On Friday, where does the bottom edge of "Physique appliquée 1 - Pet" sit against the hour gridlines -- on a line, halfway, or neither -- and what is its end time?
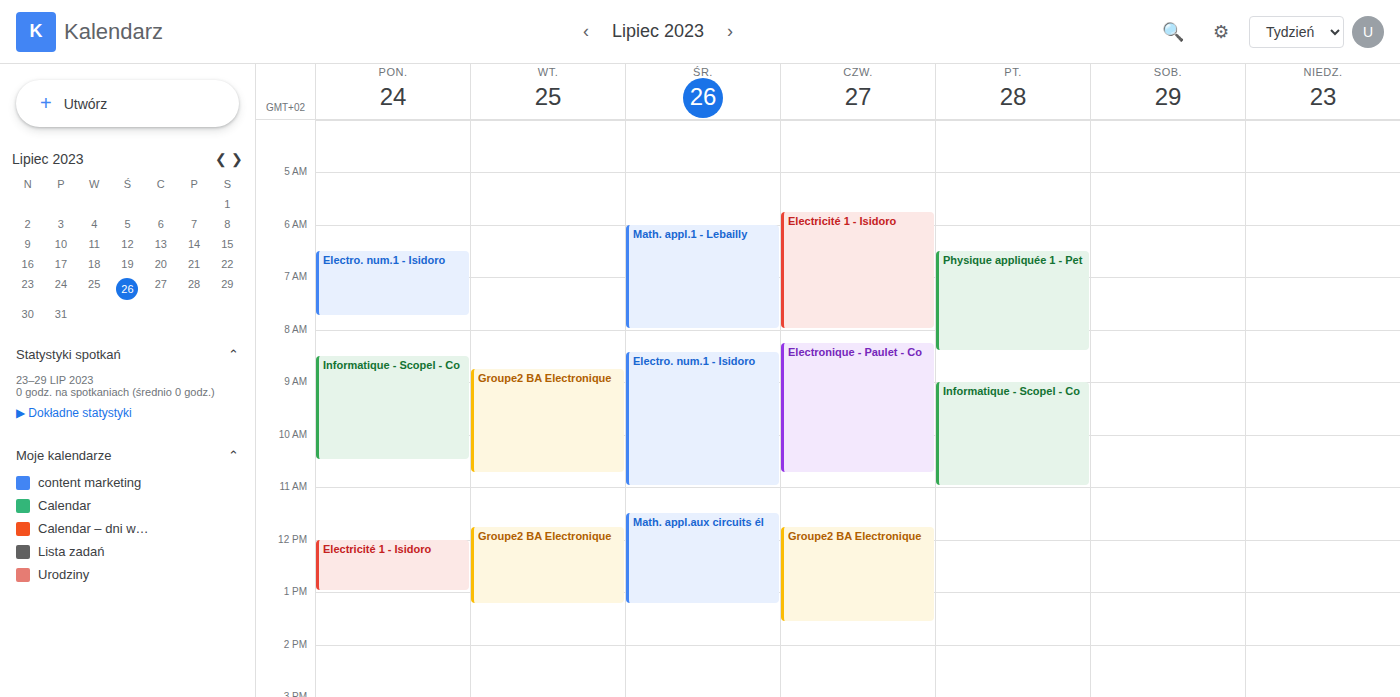
8:25 AM -- neither: 25 minutes below the 8 AM line and 35 minutes above the 9 AM line.